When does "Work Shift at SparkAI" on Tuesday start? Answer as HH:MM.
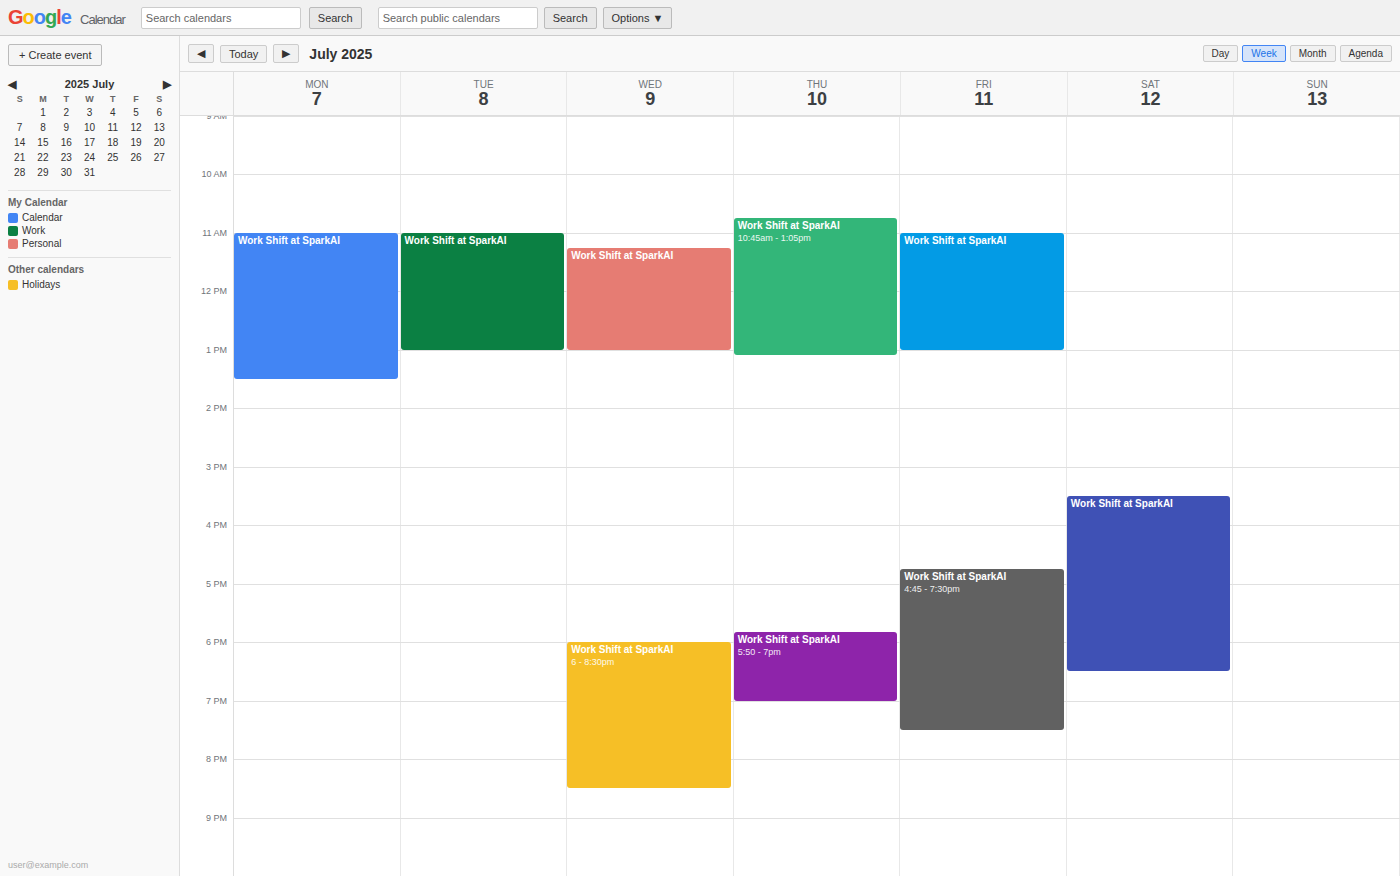
11:00